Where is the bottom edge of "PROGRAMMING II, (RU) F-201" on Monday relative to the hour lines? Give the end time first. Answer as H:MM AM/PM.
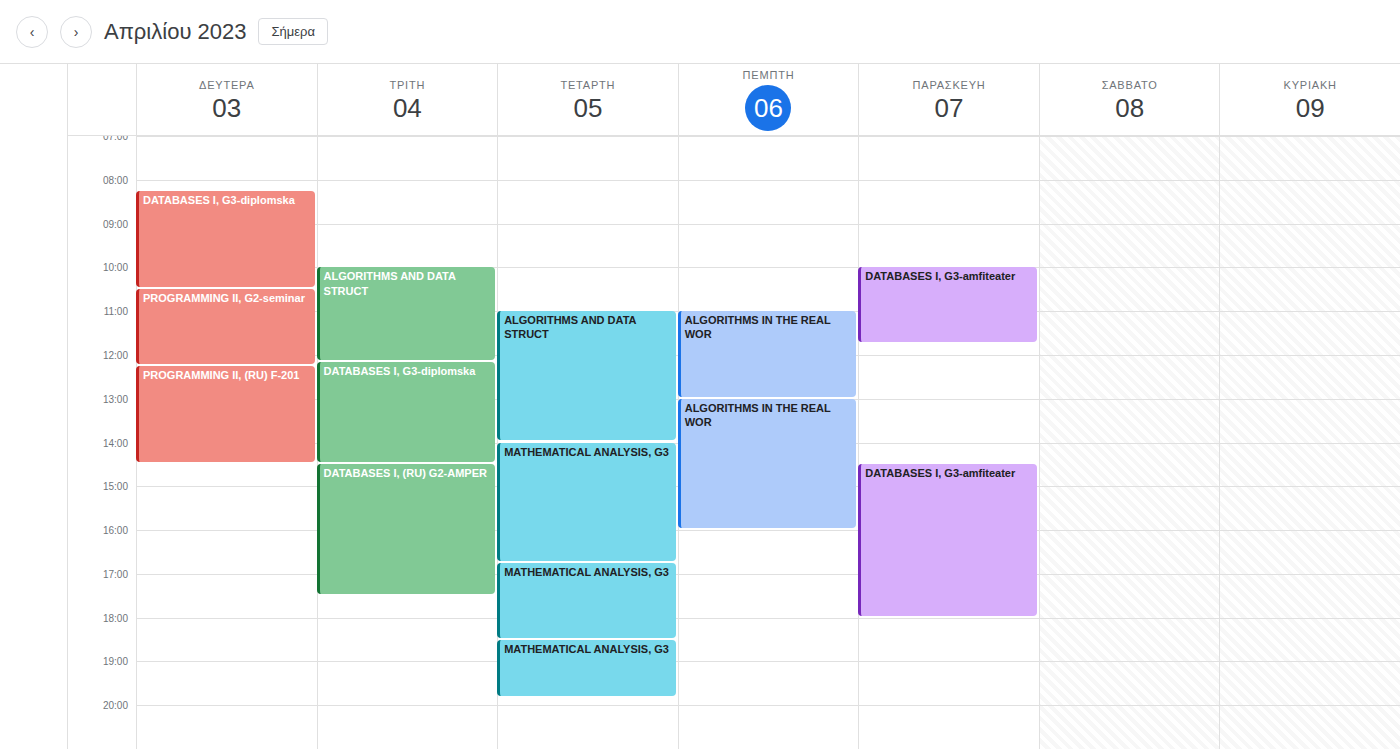
2:30 PM -- halfway between the 2 PM and 3 PM lines.